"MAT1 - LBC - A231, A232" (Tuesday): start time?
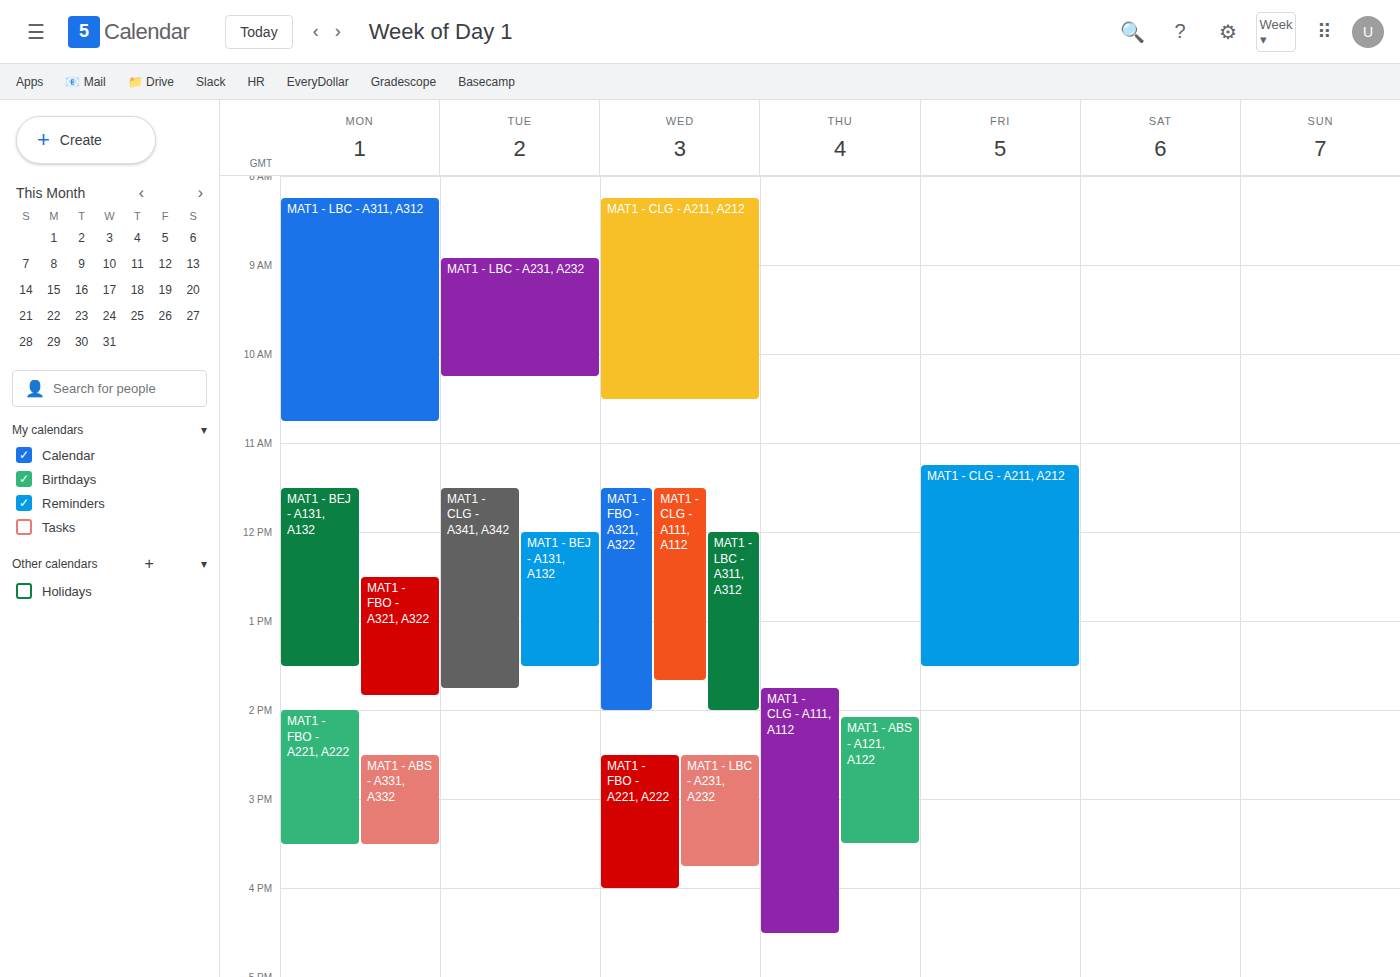
8:55 AM